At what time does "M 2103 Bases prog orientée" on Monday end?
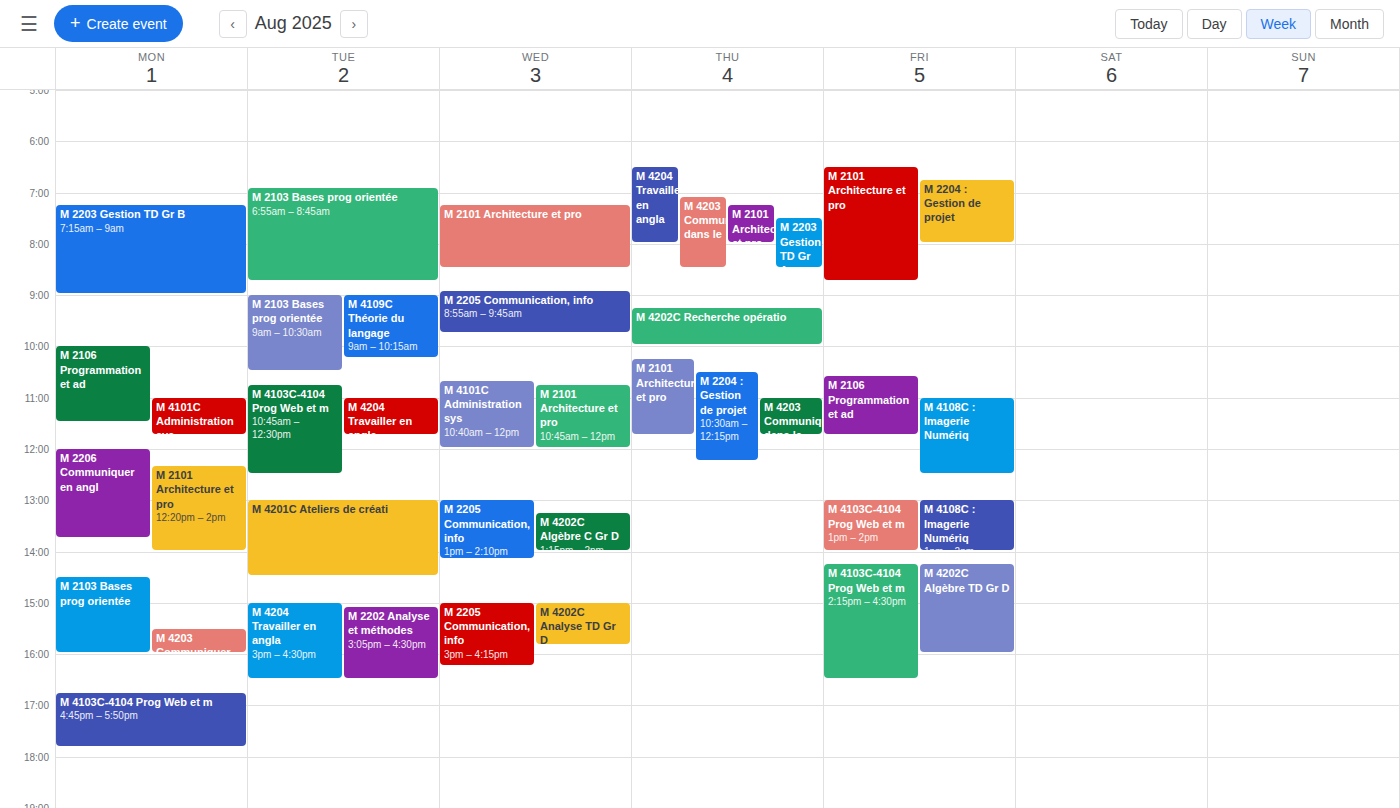
4:00 PM